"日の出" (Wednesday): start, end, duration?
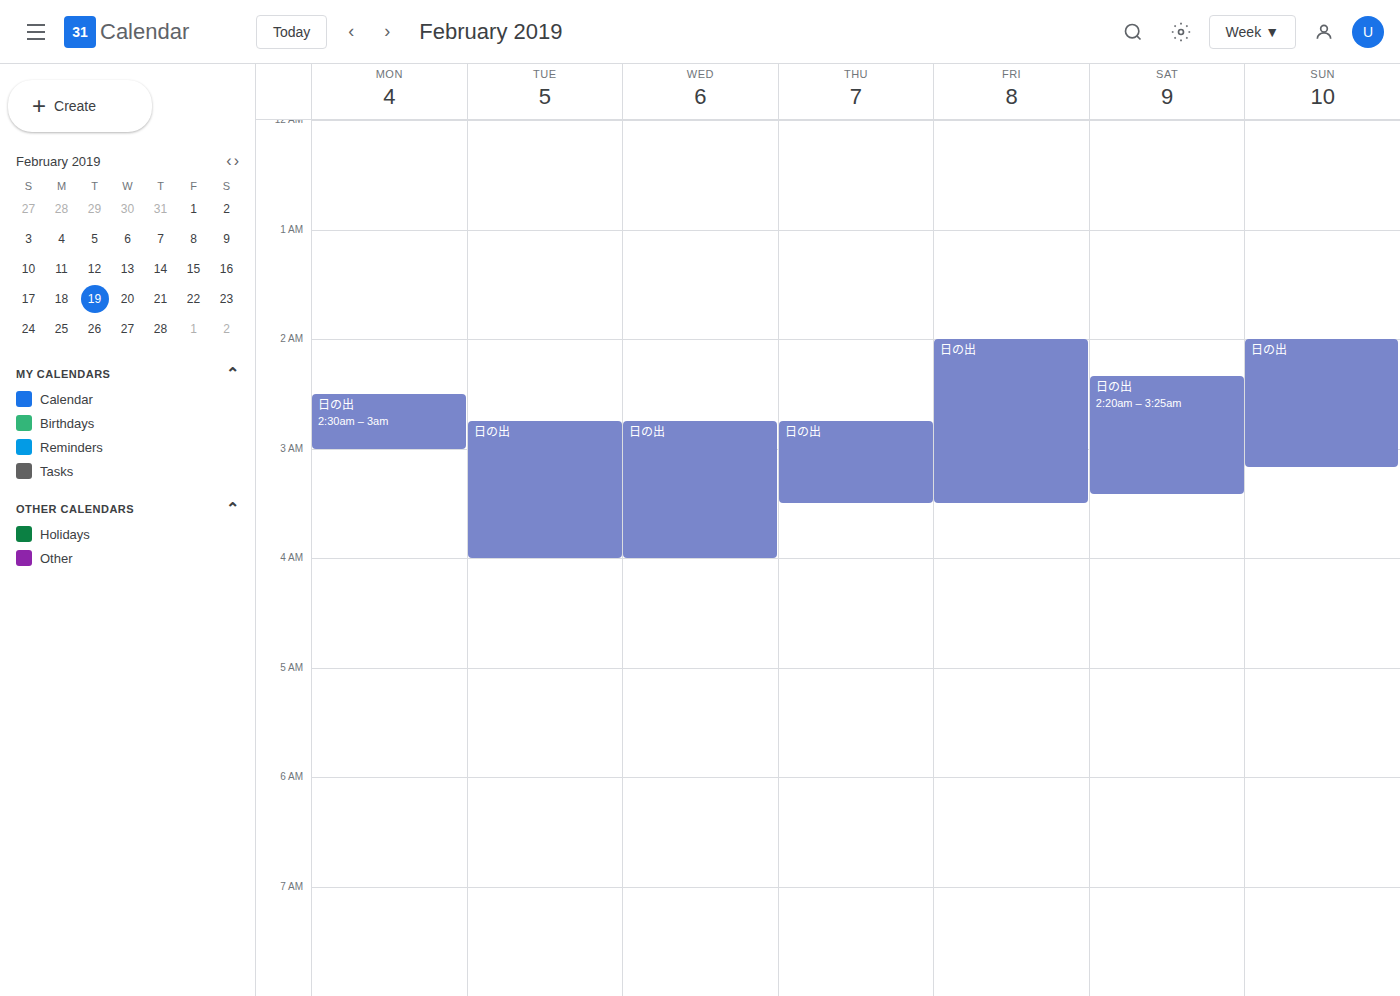
2:45 AM to 4:00 AM, 1 hour 15 minutes